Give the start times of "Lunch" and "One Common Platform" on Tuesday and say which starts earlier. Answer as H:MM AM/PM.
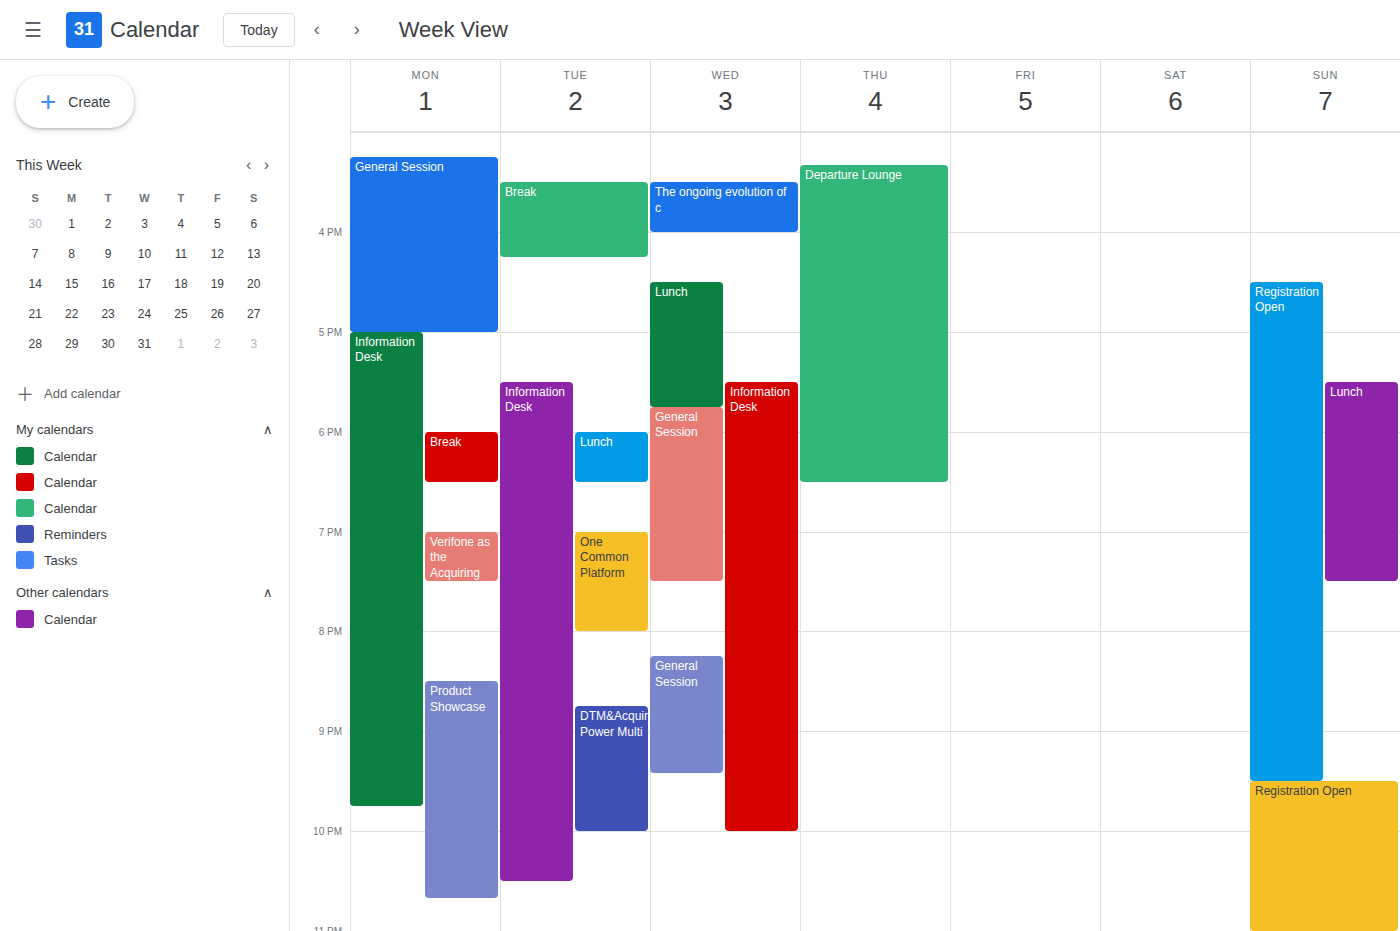
"Lunch" 6:00 PM; "One Common Platform" 7:00 PM.